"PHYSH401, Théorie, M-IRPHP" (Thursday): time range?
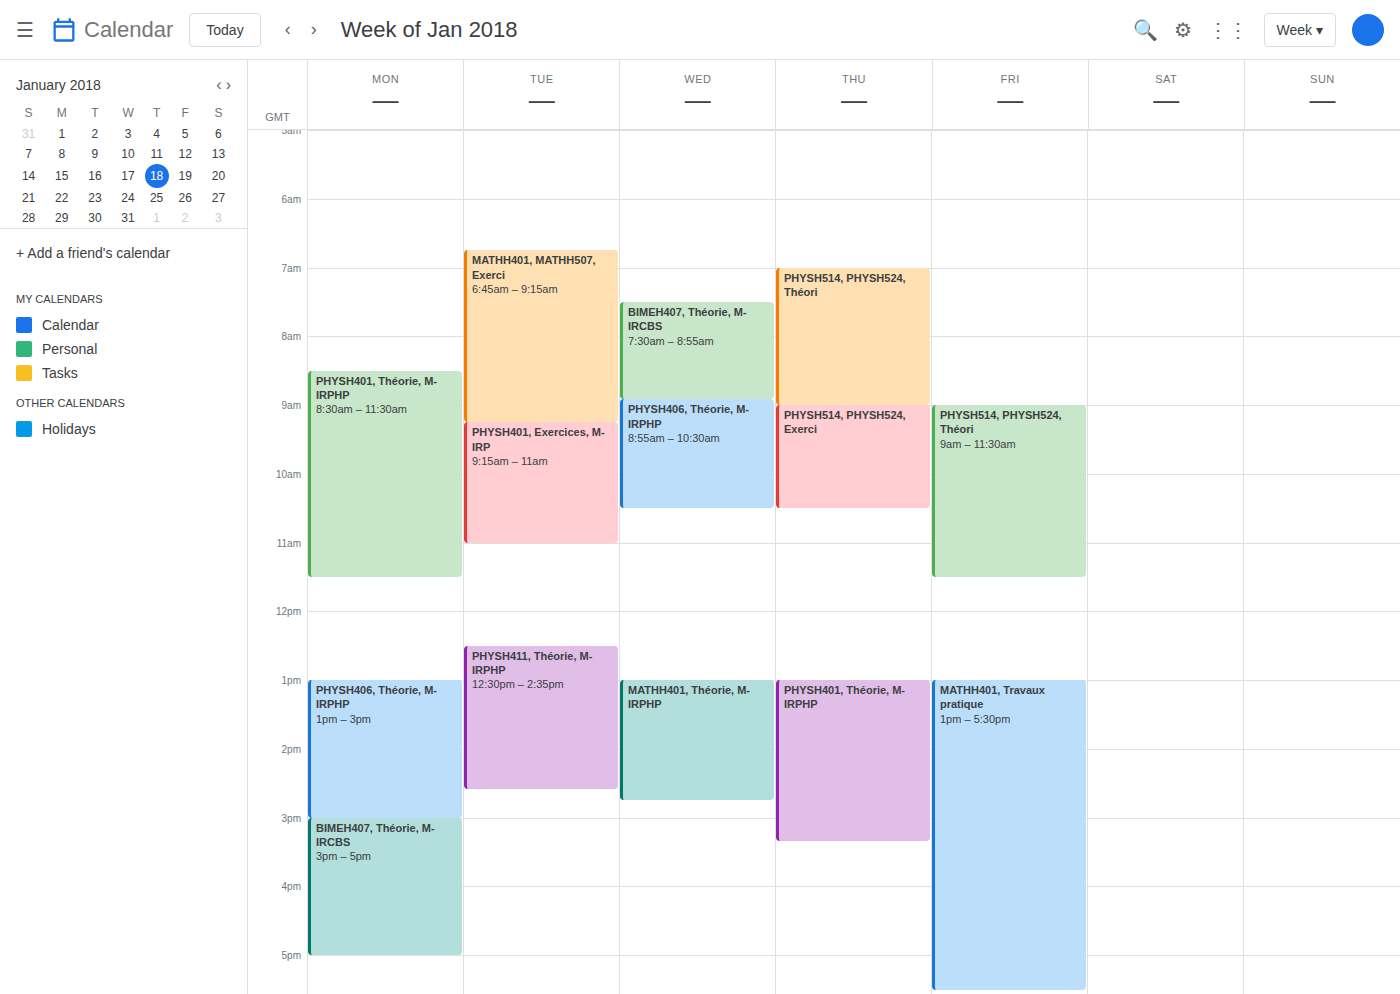
13:00 to 15:20